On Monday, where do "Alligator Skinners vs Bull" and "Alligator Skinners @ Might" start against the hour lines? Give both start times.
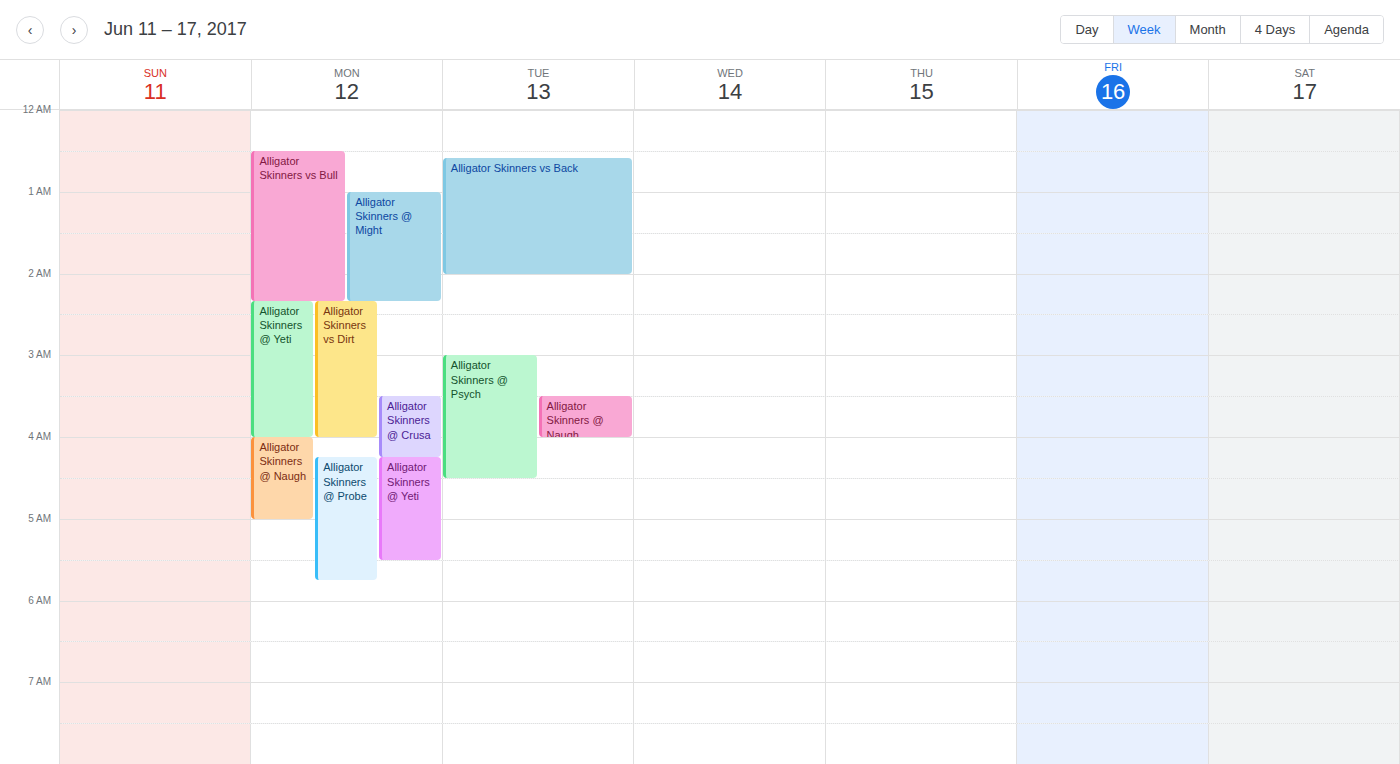
"Alligator Skinners vs Bull": 12:30 AM, halfway between the 12 AM and 1 AM lines. "Alligator Skinners @ Might": 1:00 AM, exactly on the 1 AM line.